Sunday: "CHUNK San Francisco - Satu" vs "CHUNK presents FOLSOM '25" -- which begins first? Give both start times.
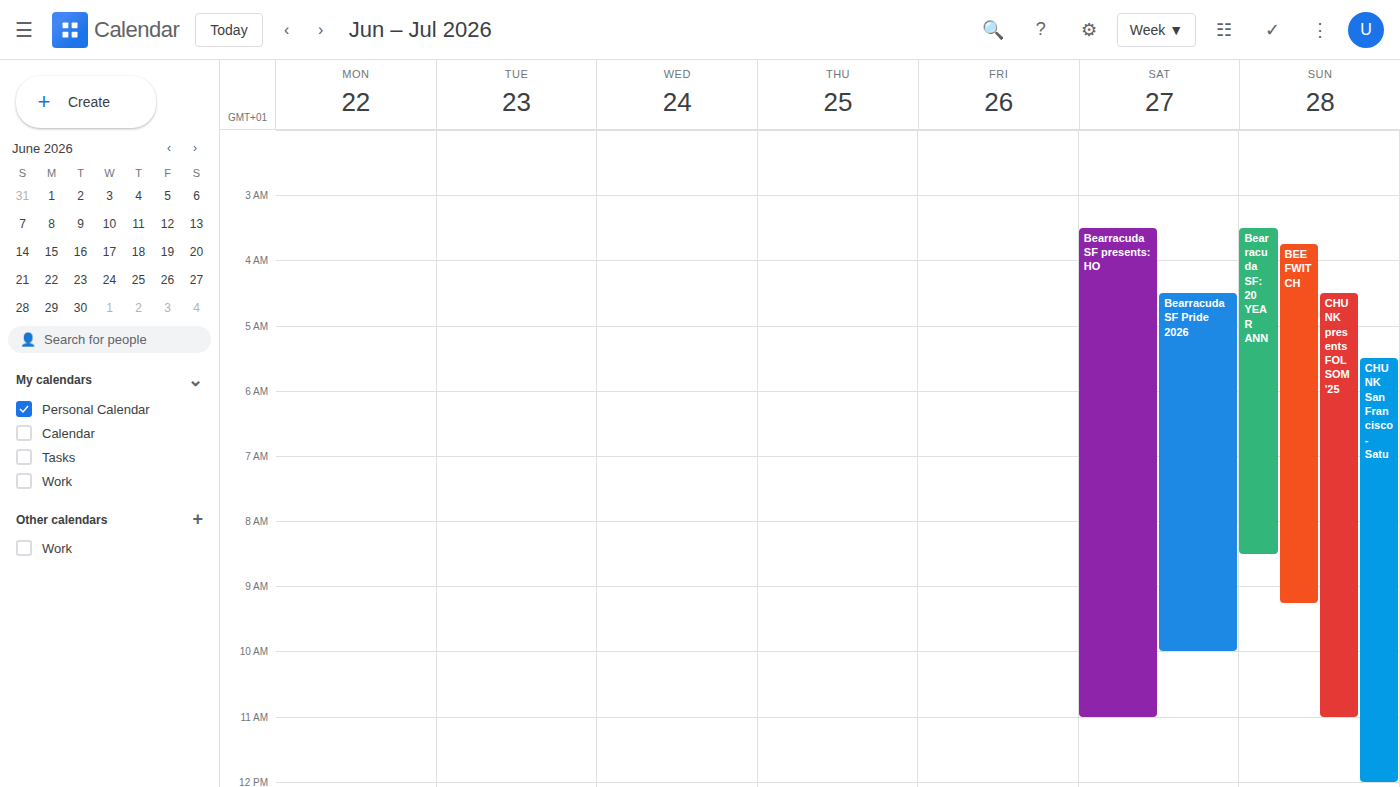
"CHUNK presents FOLSOM '25" 4:30 AM; "CHUNK San Francisco - Satu" 5:30 AM.